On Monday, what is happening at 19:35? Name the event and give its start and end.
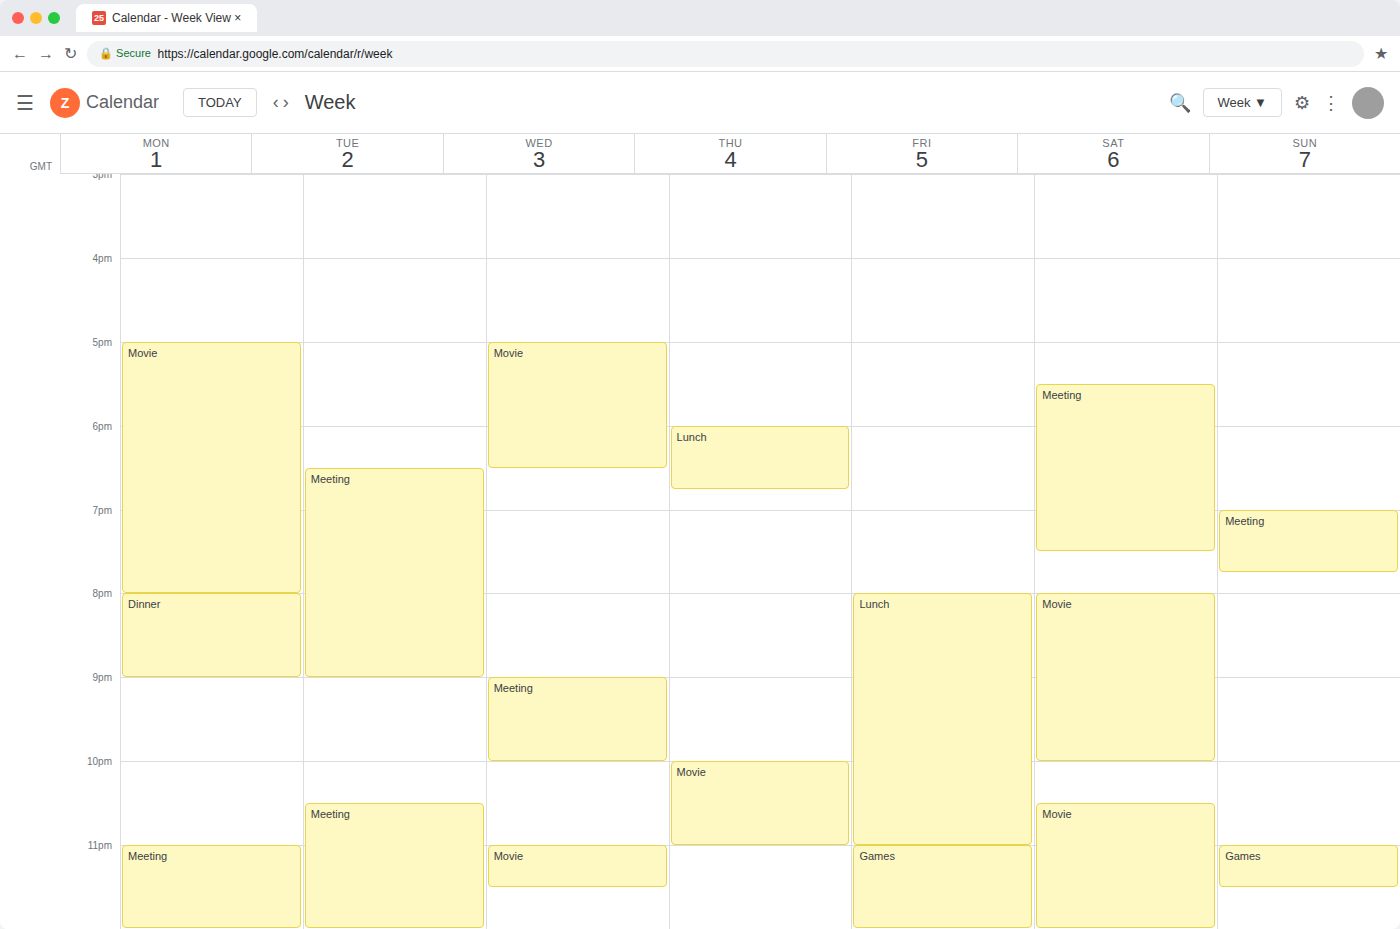
"Movie", 17:00 to 20:00